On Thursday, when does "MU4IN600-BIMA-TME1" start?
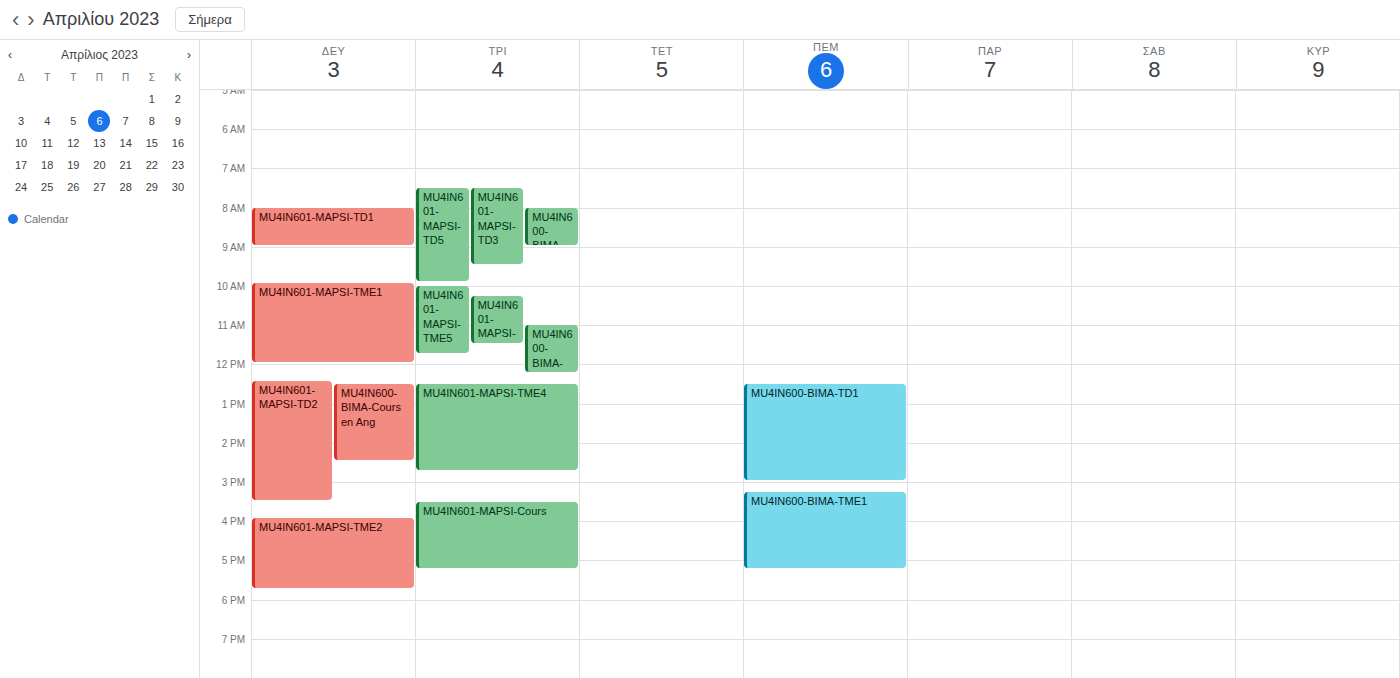
3:15 PM